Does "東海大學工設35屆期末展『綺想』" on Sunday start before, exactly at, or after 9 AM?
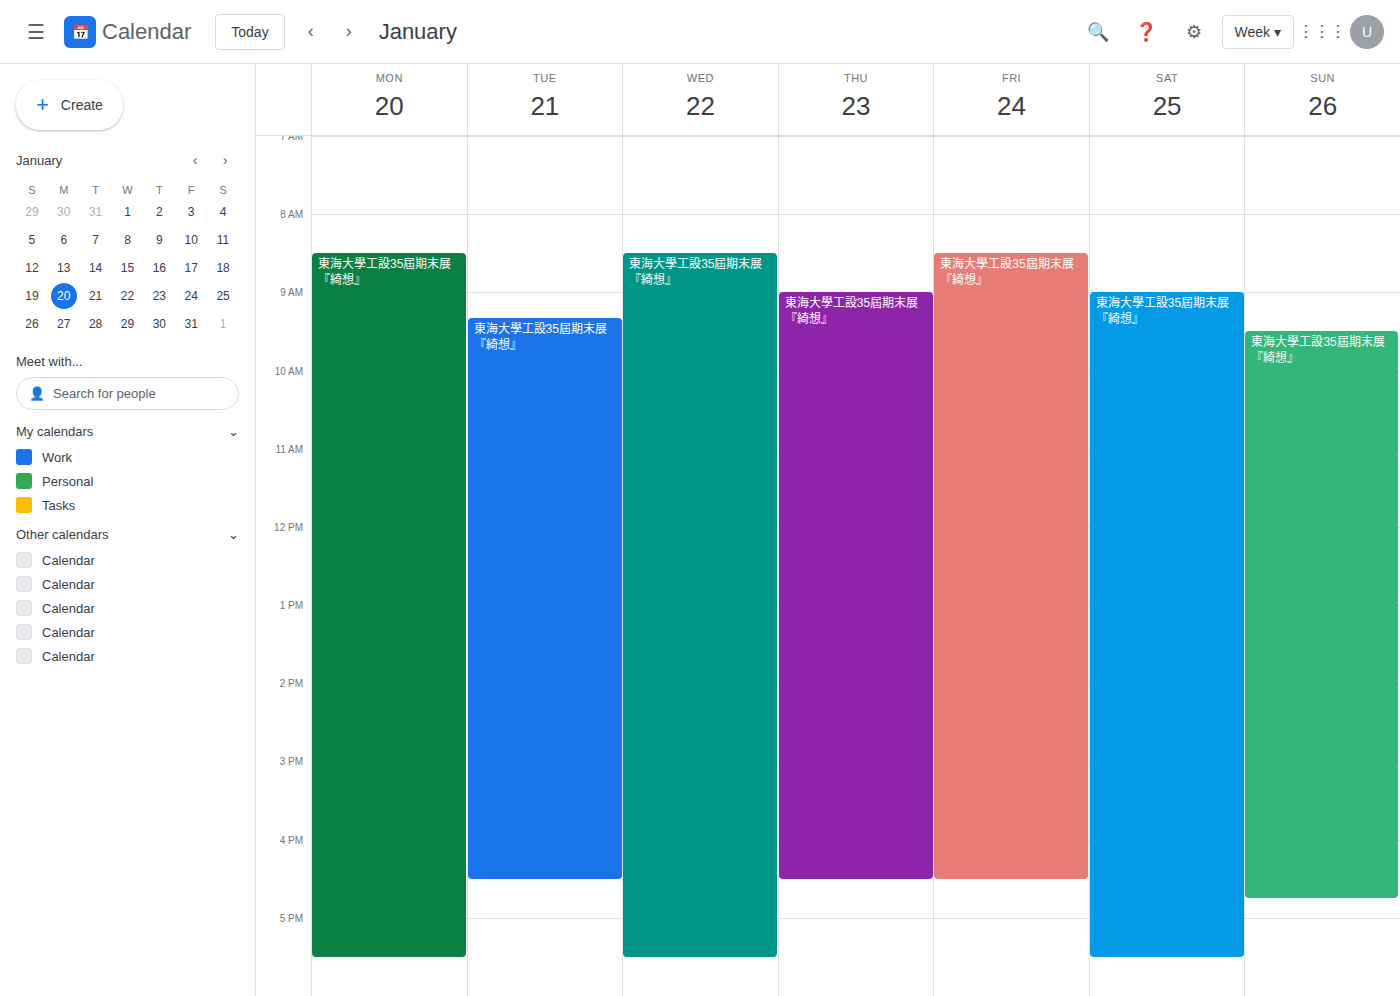
9:30 AM -- after 9 AM, 30 minutes below the 9 AM line.